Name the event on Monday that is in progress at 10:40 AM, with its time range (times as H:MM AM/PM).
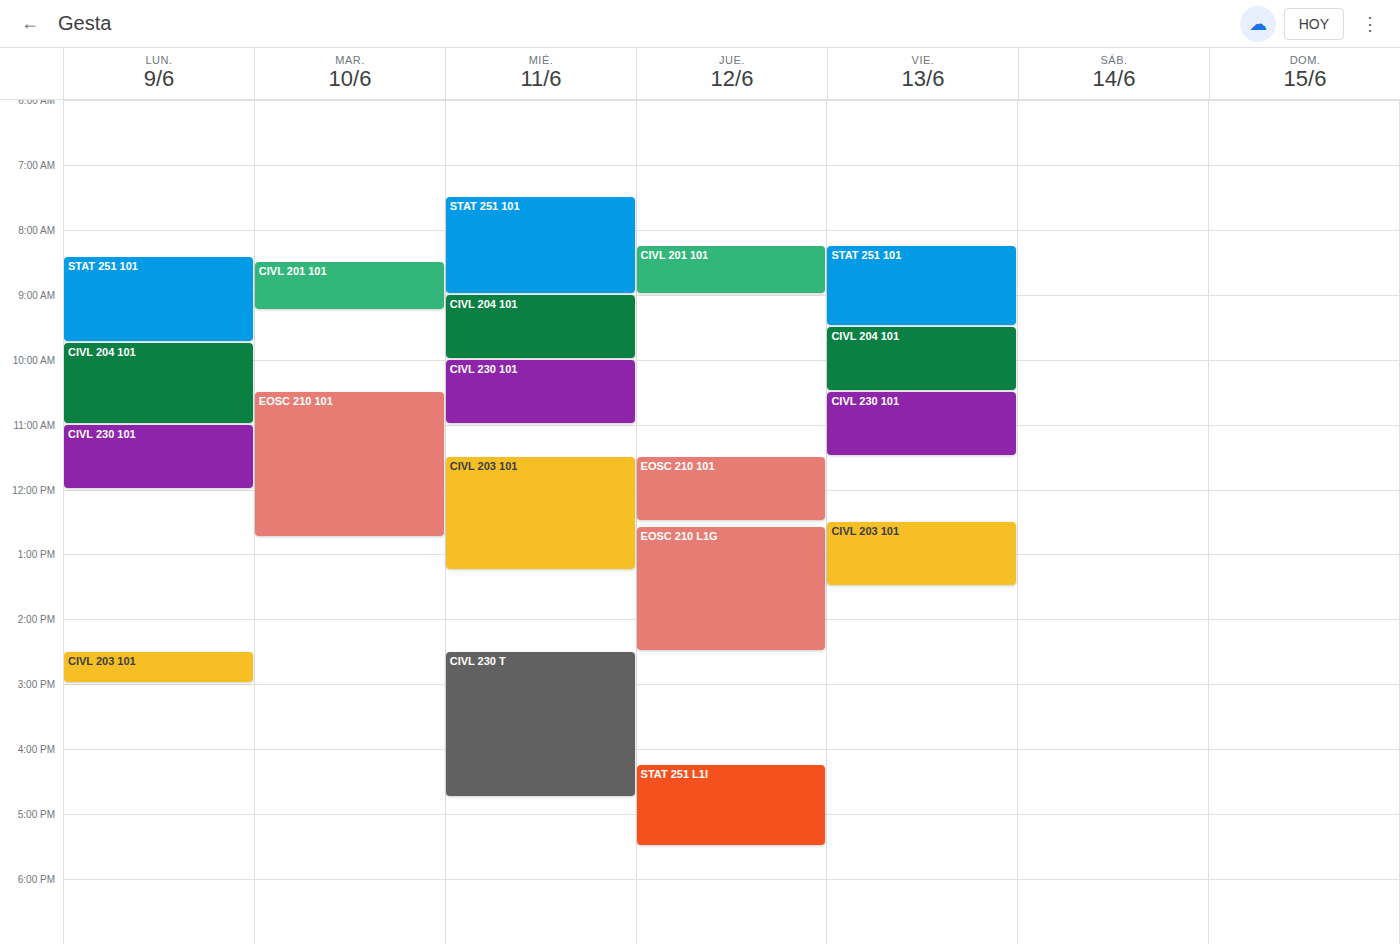
"CIVL 204 101", 9:45 AM to 11:00 AM